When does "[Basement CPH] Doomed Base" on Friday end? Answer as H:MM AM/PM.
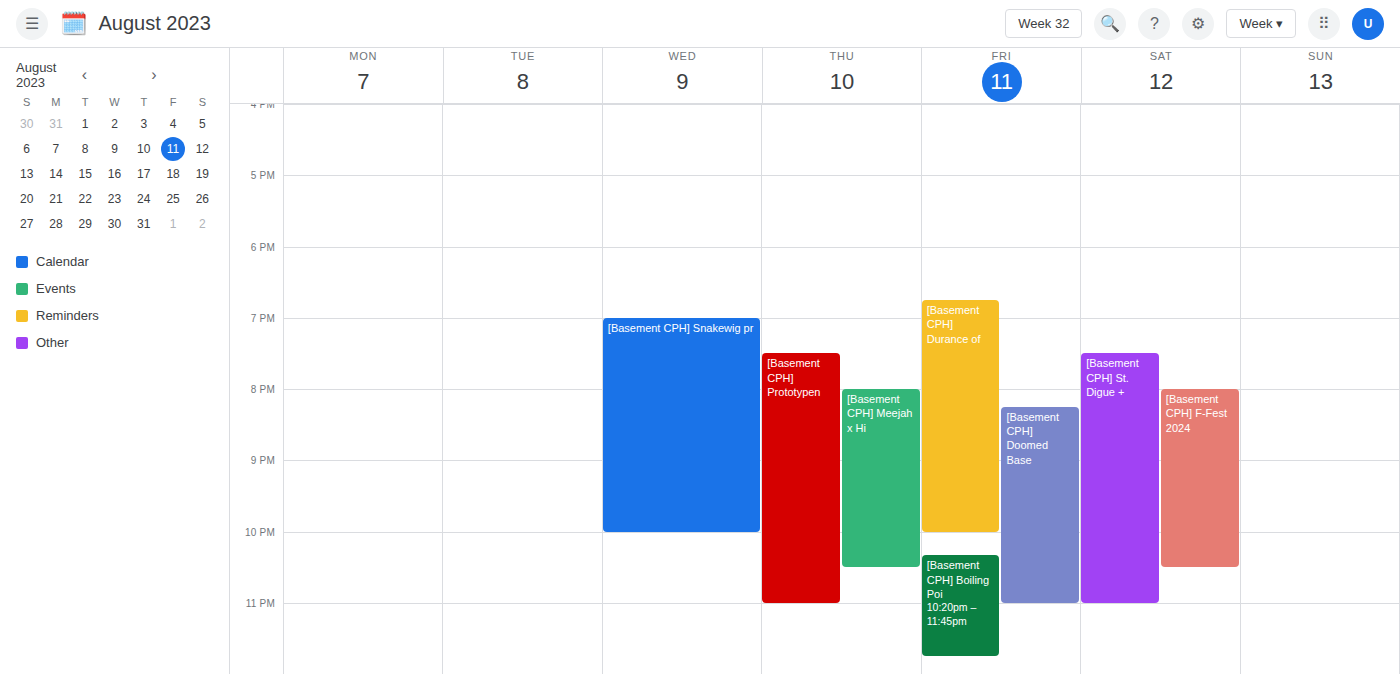
11:00 PM